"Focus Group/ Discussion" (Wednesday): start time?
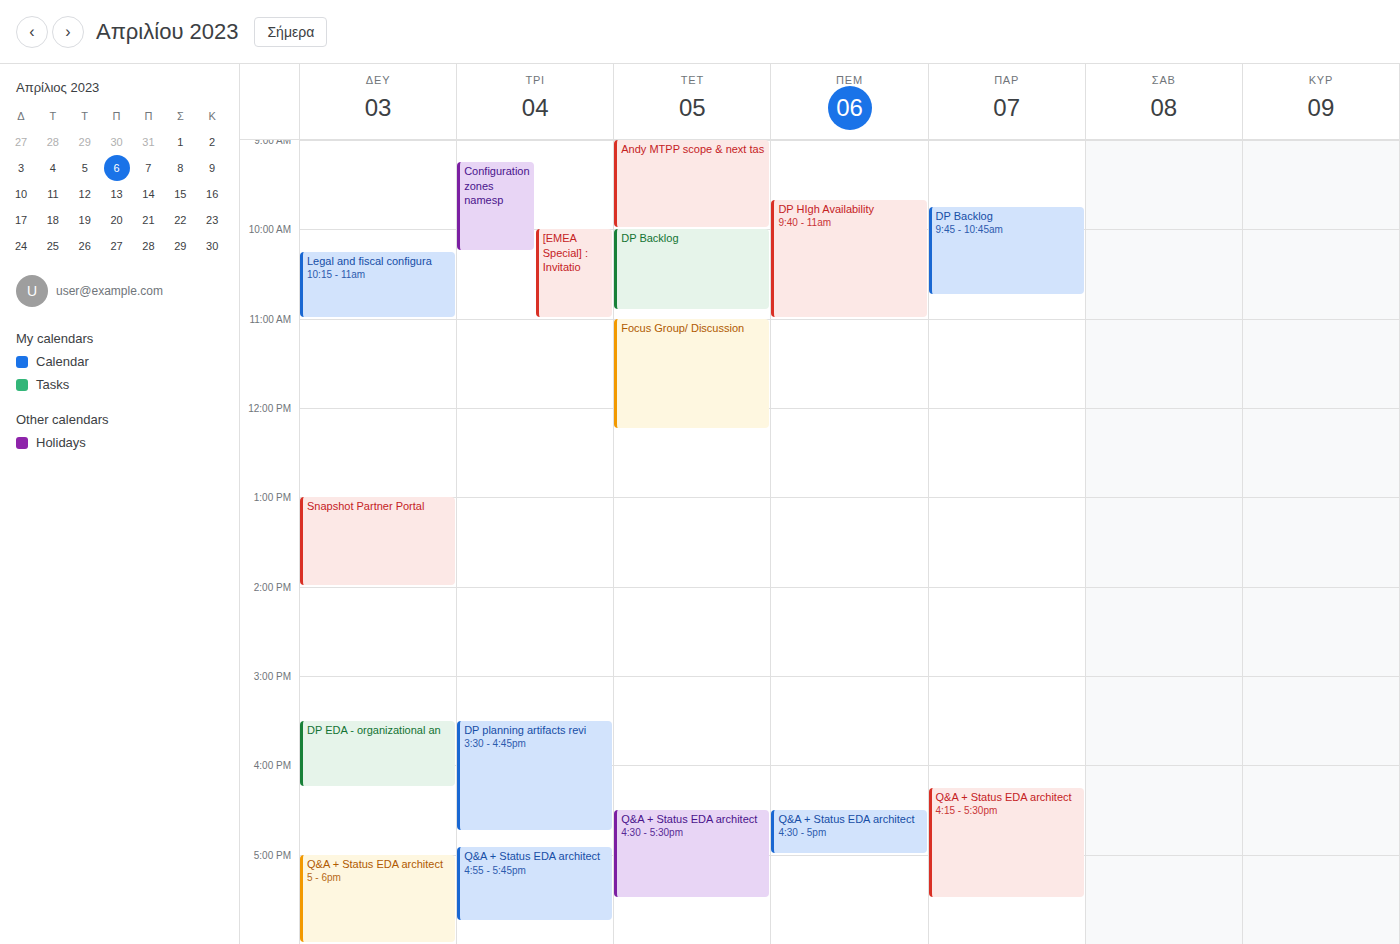
11:00 AM